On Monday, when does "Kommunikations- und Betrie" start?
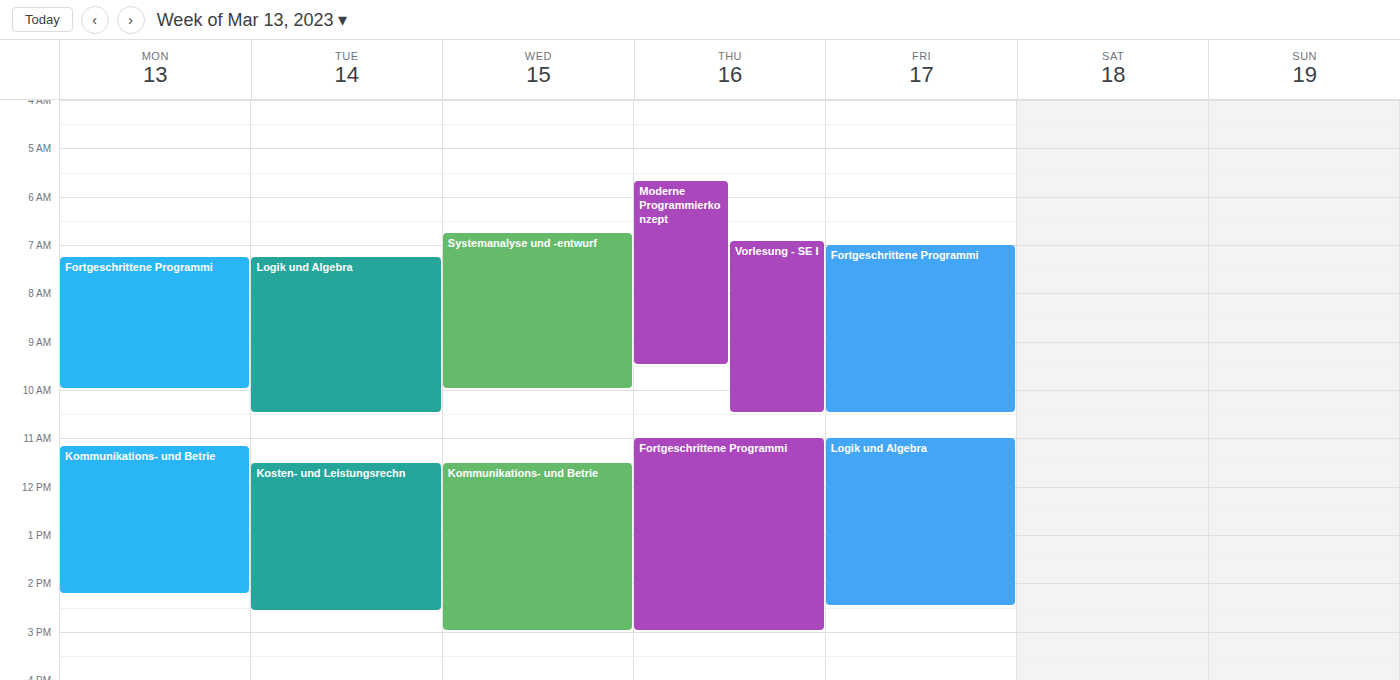
11:10 AM